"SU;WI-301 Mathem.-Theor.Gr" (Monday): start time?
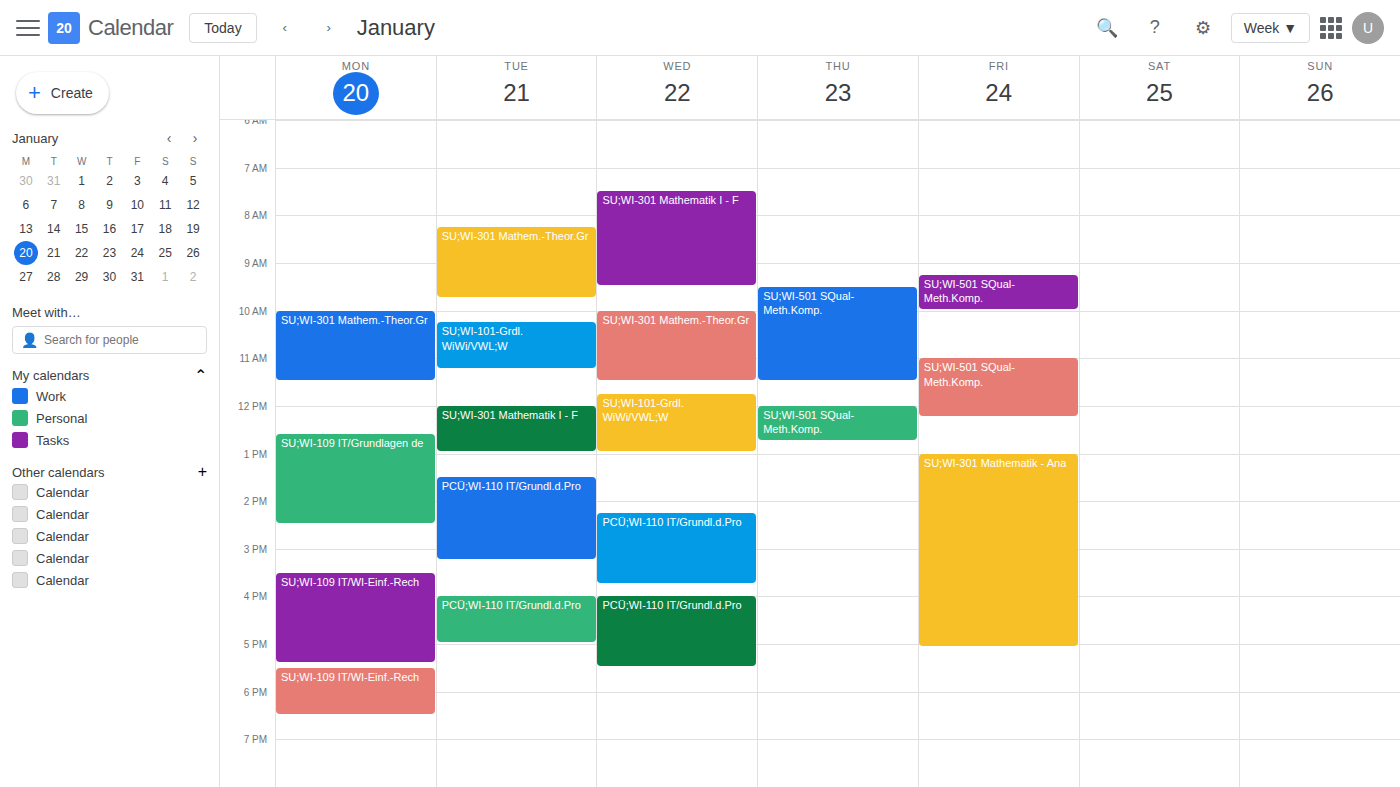
10:00 AM